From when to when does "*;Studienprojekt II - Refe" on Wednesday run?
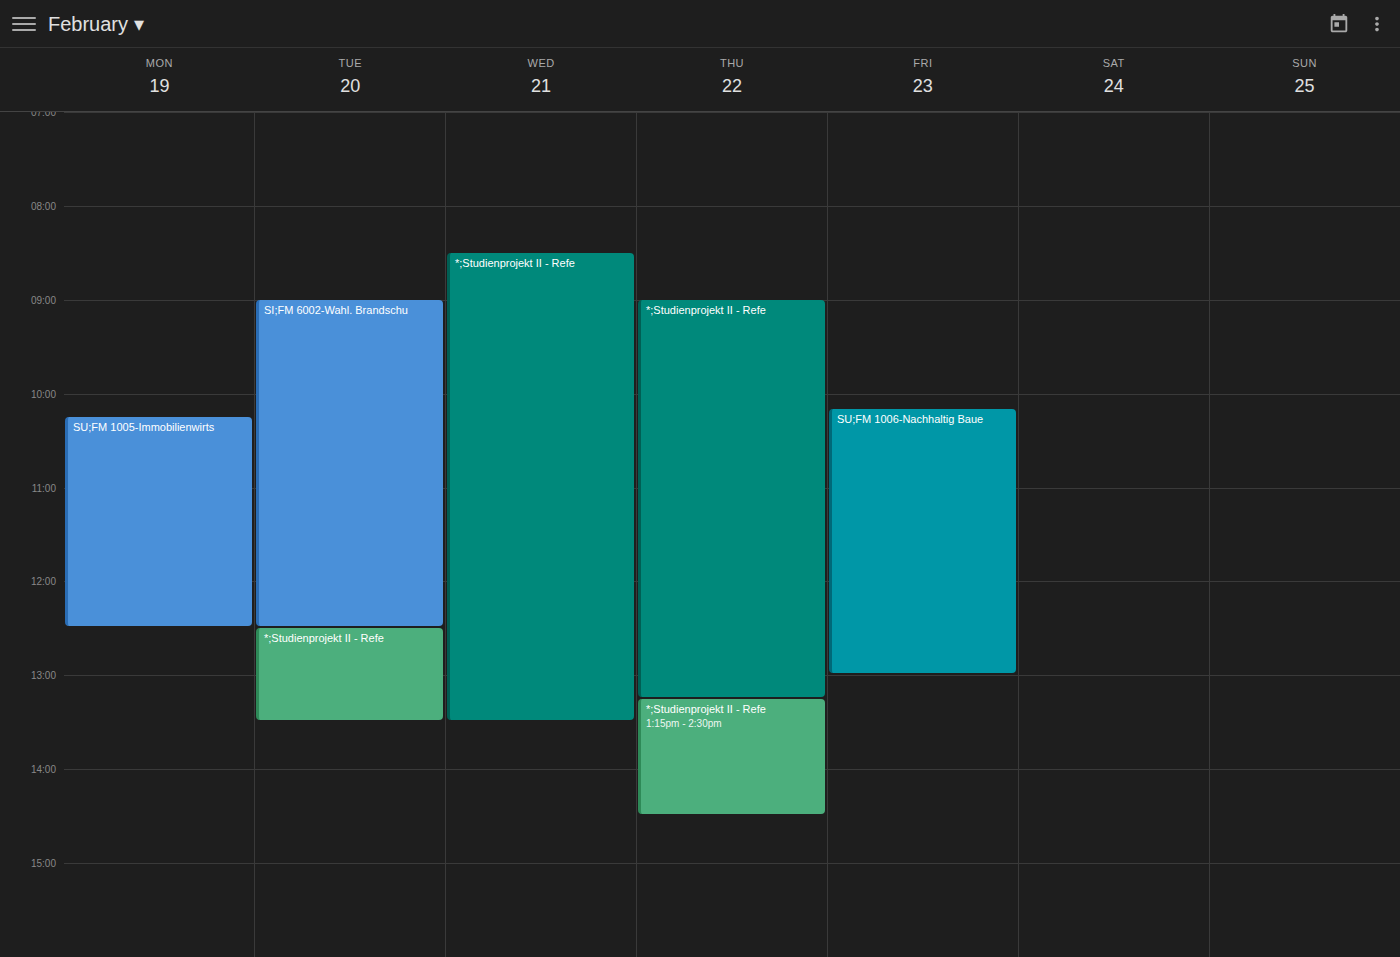
8:30 AM to 1:30 PM